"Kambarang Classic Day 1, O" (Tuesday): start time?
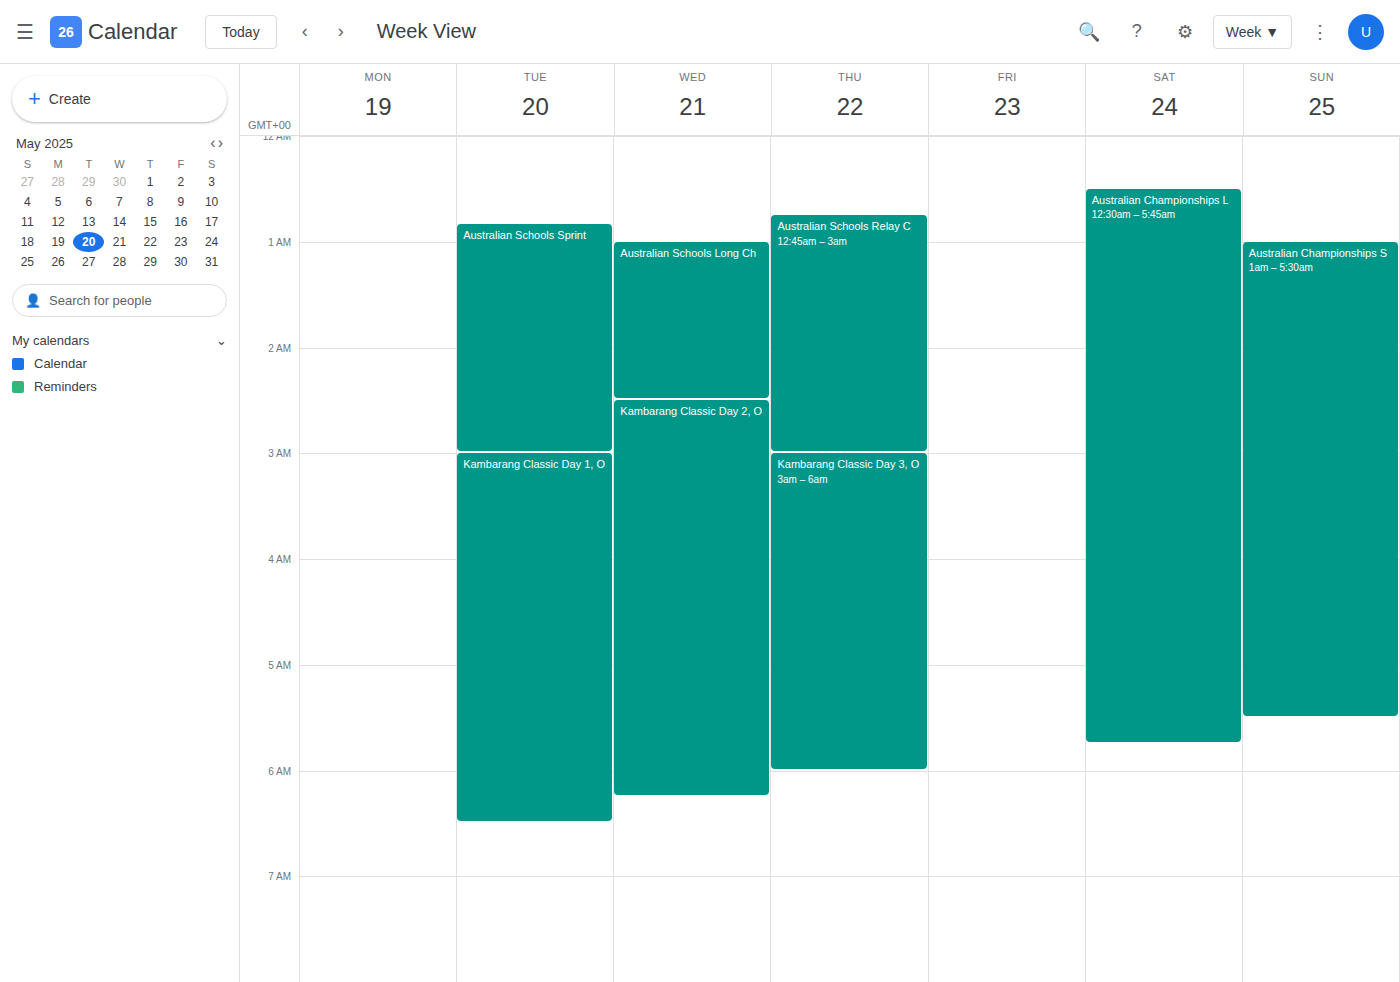
3:00 AM